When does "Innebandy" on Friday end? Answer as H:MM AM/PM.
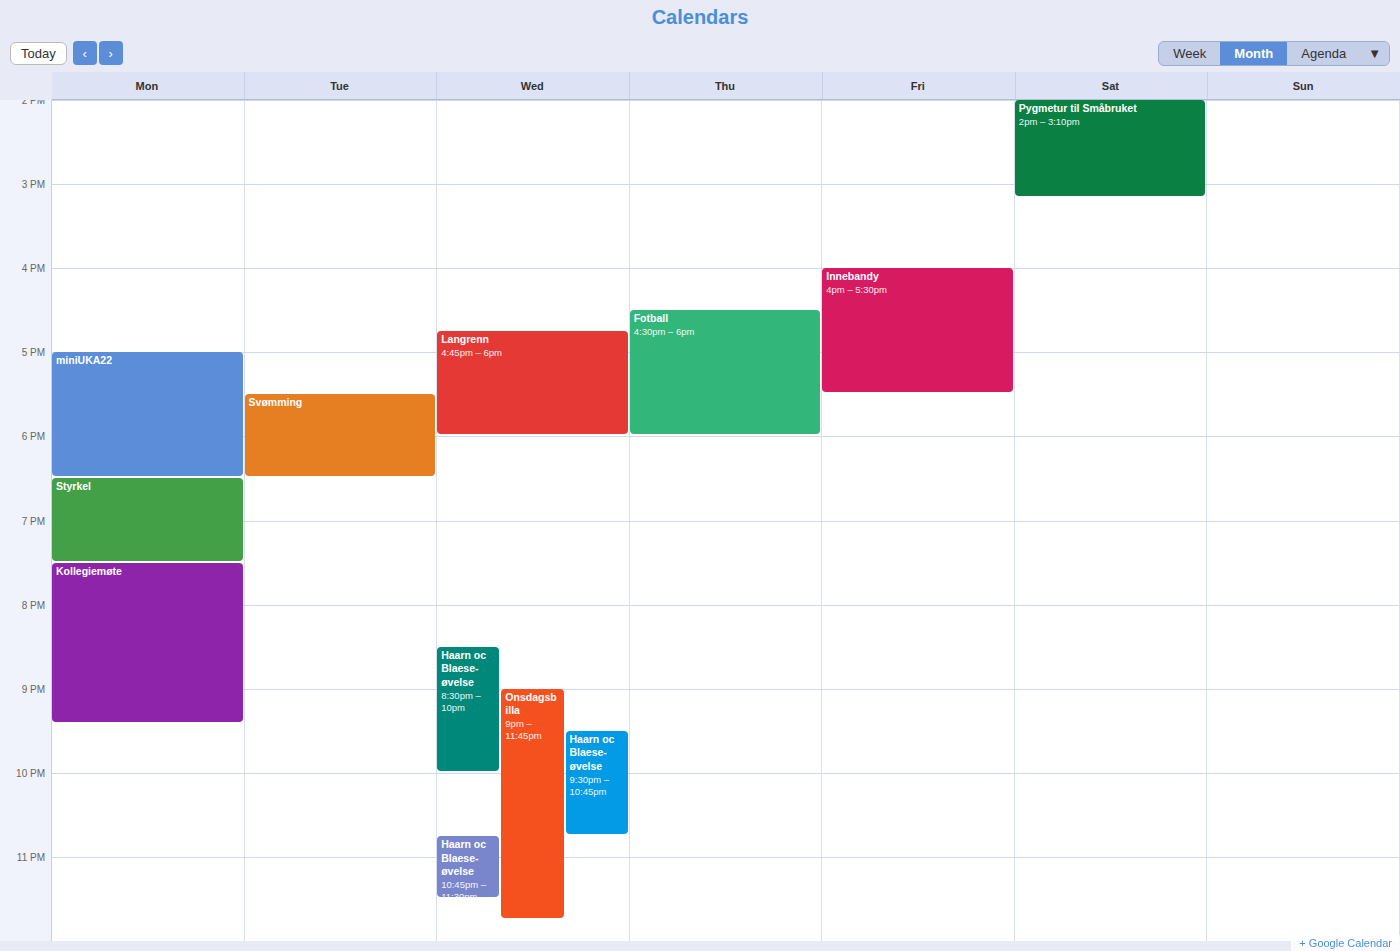
5:30 PM